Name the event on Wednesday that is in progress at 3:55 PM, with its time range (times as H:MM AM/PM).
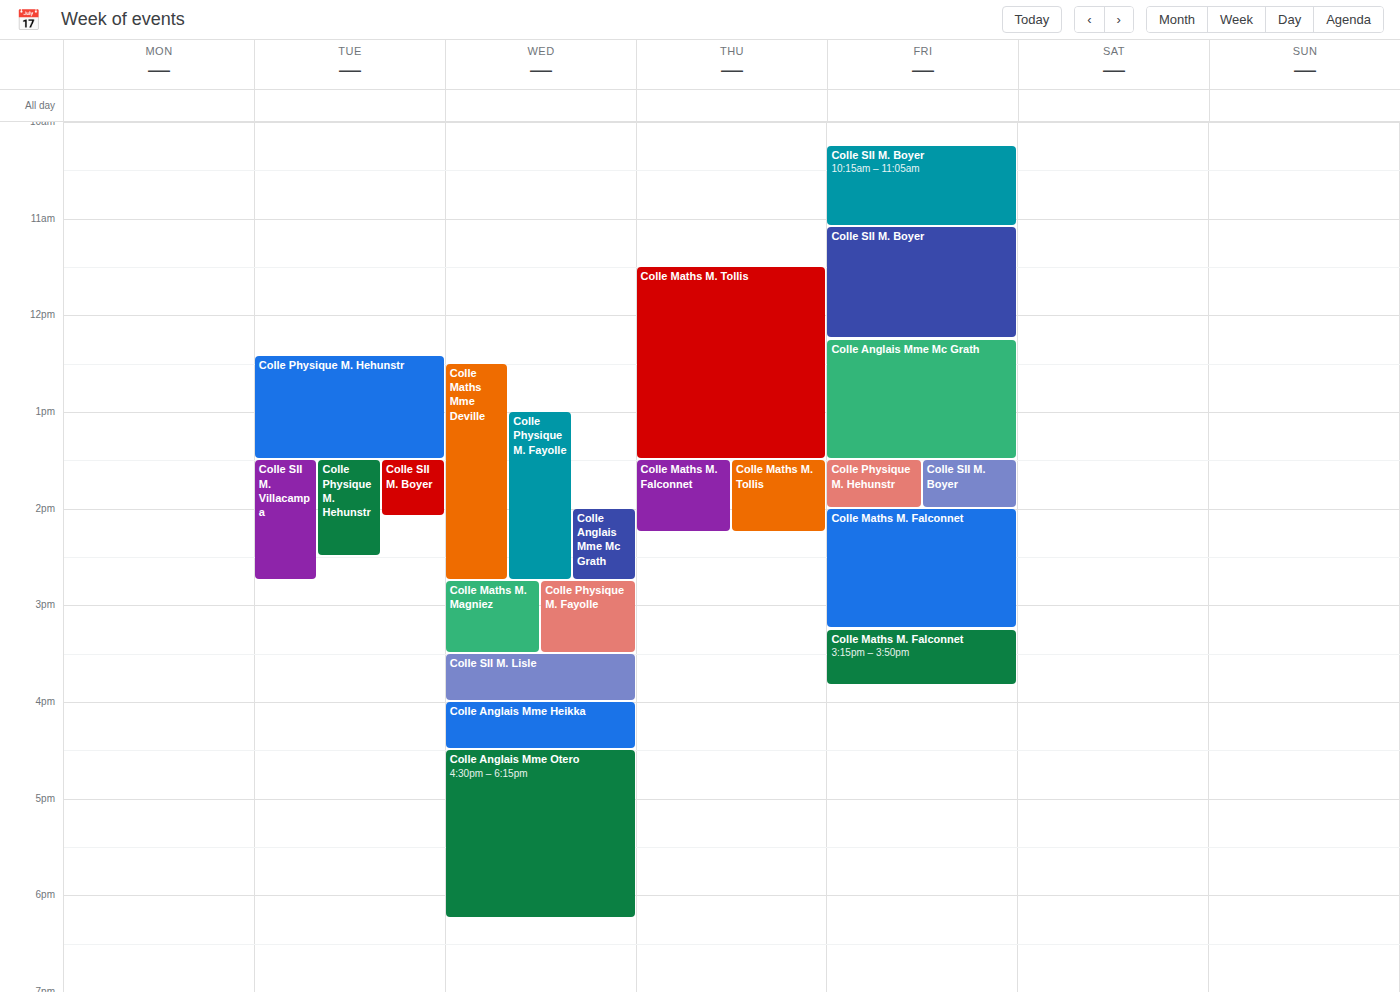
"Colle SII M. Lisle", 3:30 PM to 4:00 PM